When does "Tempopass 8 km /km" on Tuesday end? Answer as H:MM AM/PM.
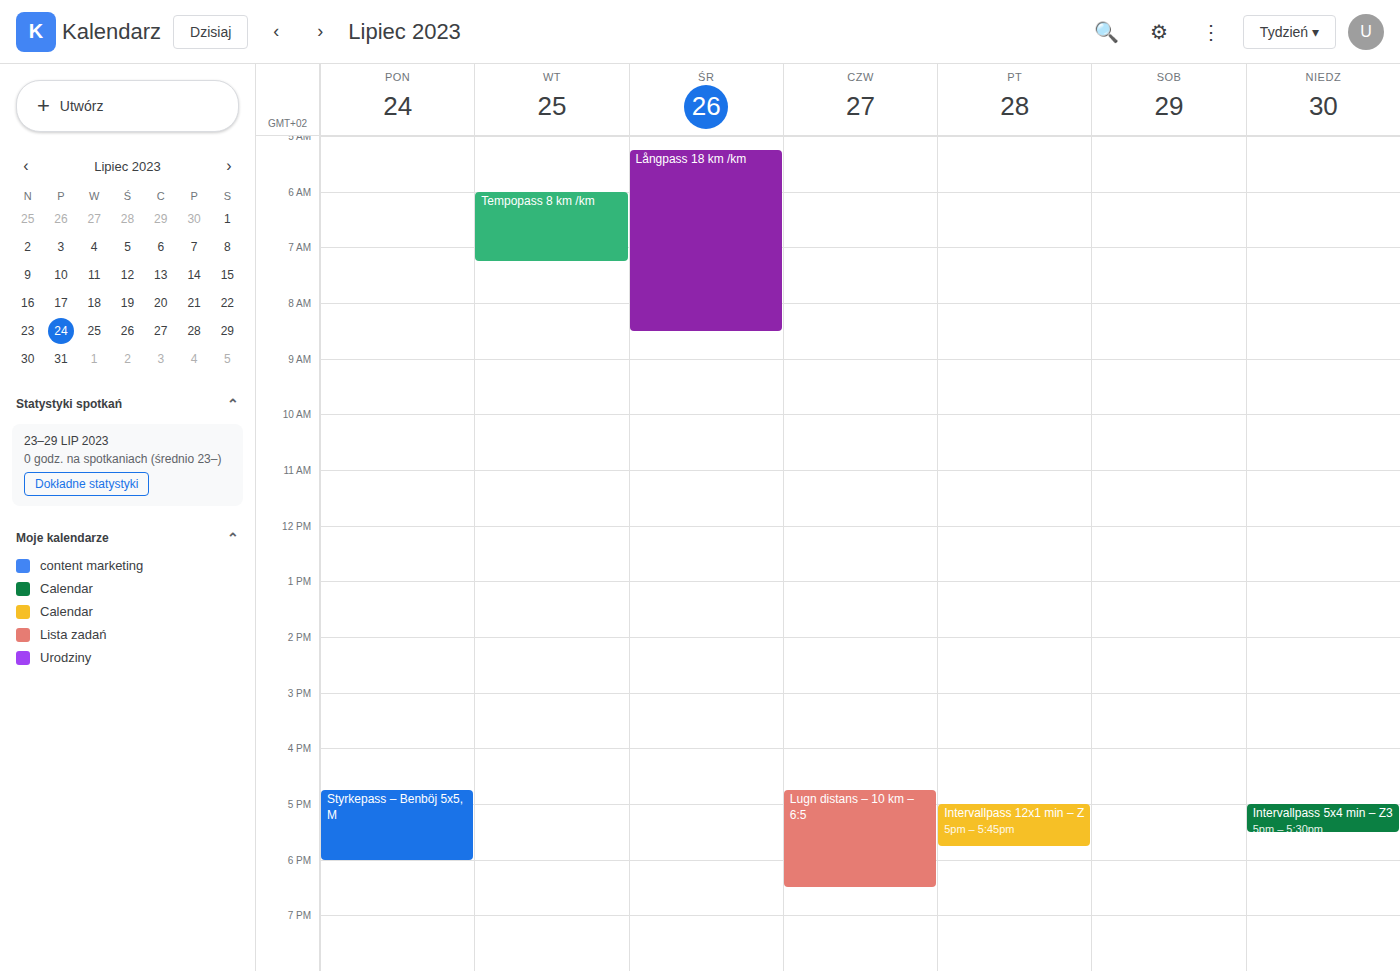
7:15 AM